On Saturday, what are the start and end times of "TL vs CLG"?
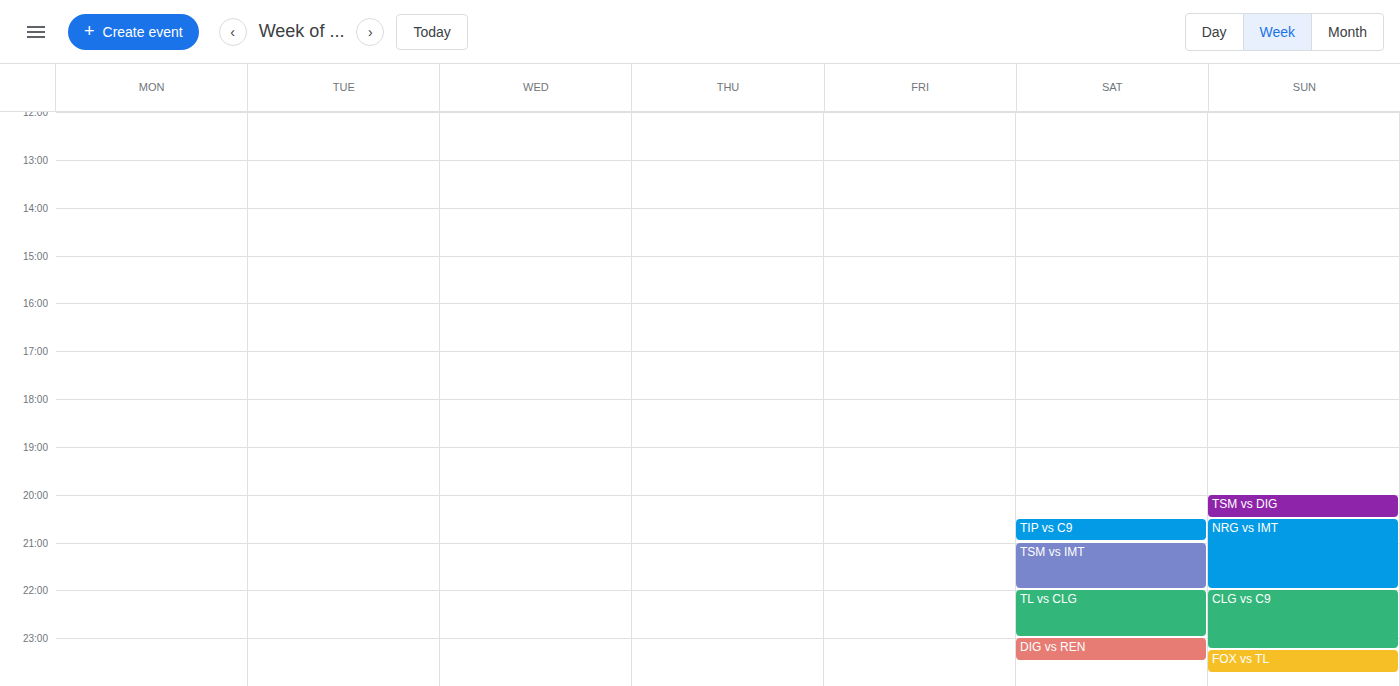
10:00 PM to 11:00 PM